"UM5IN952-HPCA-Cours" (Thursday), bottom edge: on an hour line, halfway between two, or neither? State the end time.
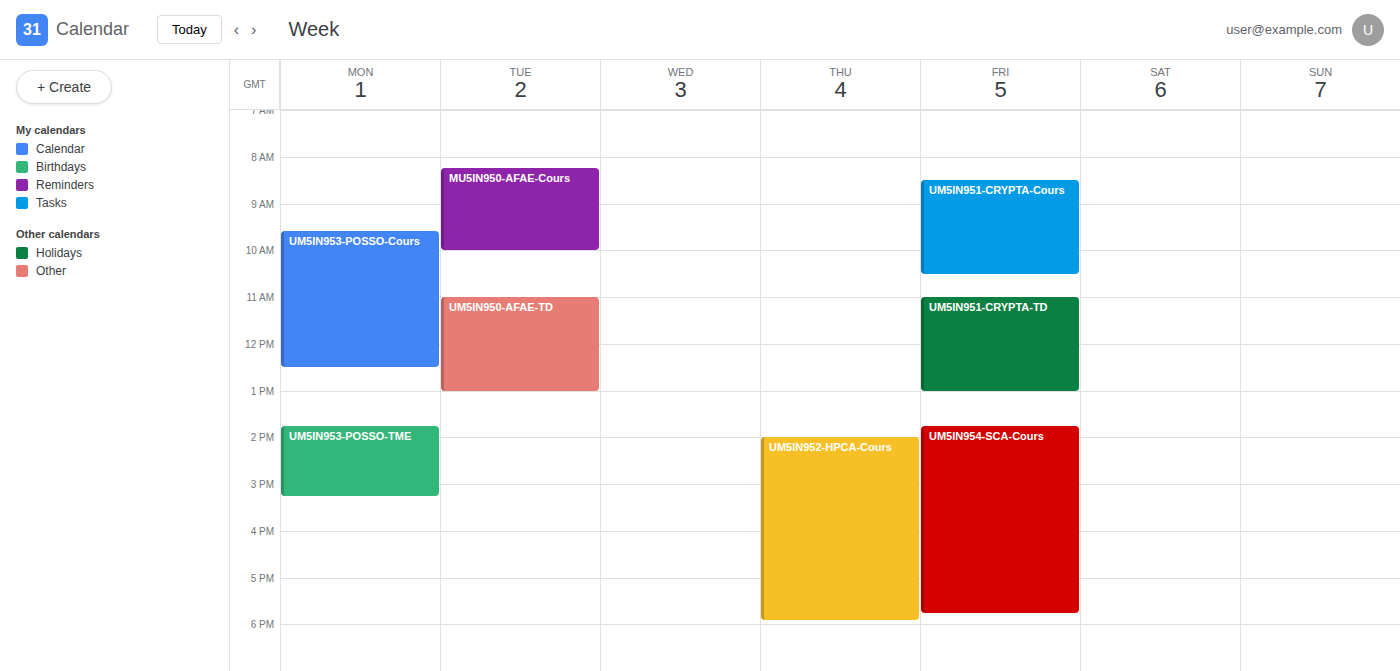
5:55 PM -- neither: 55 minutes below the 5 PM line and 5 minutes above the 6 PM line.